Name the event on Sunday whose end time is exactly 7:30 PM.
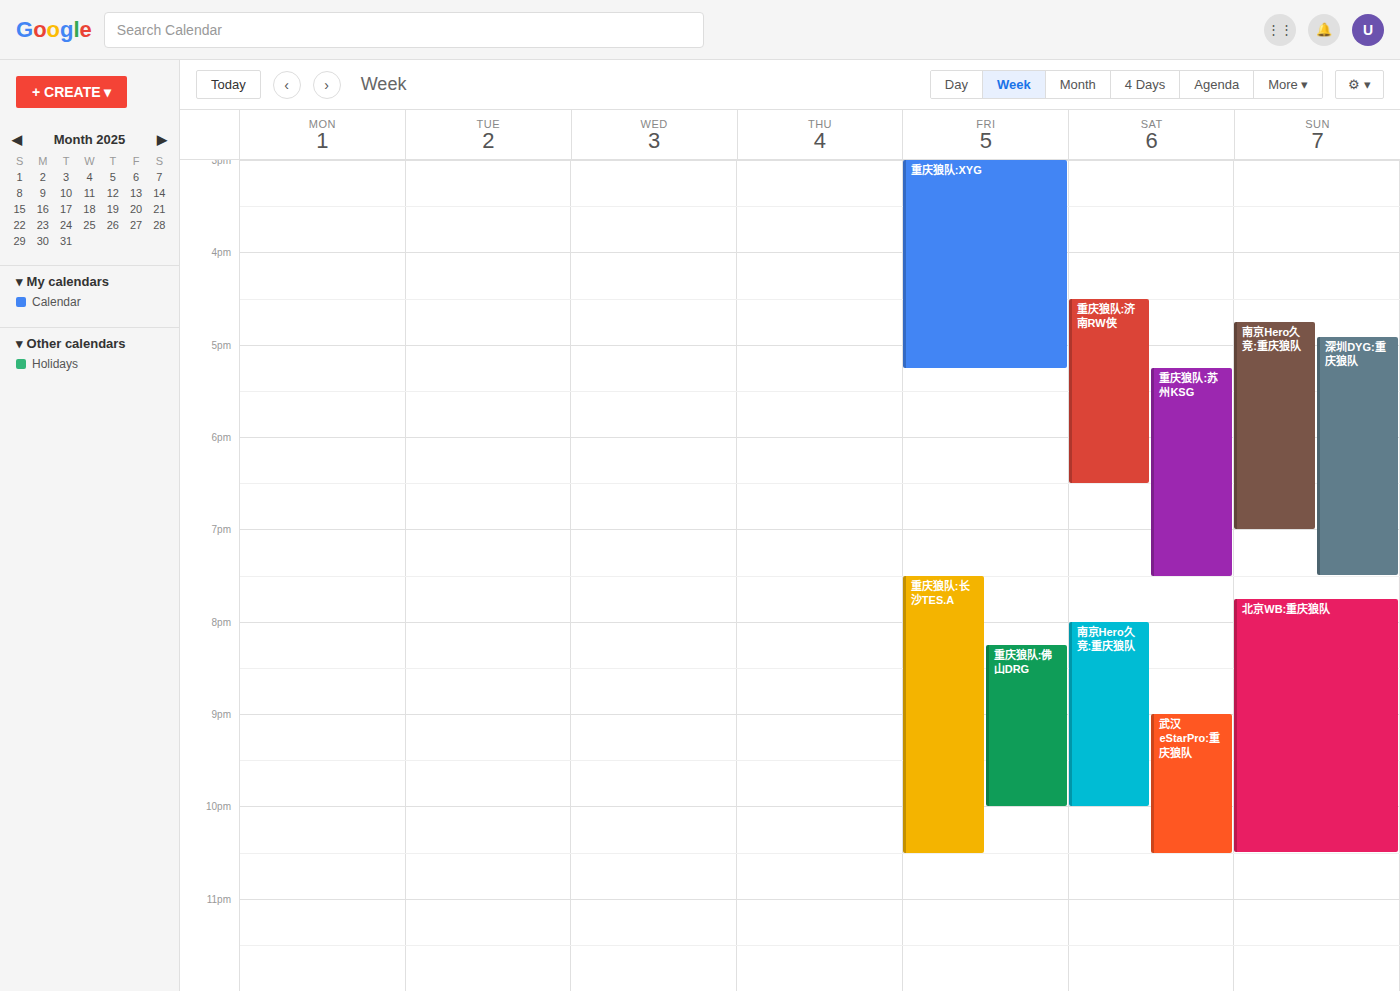
"深圳DYG:重庆狼队"